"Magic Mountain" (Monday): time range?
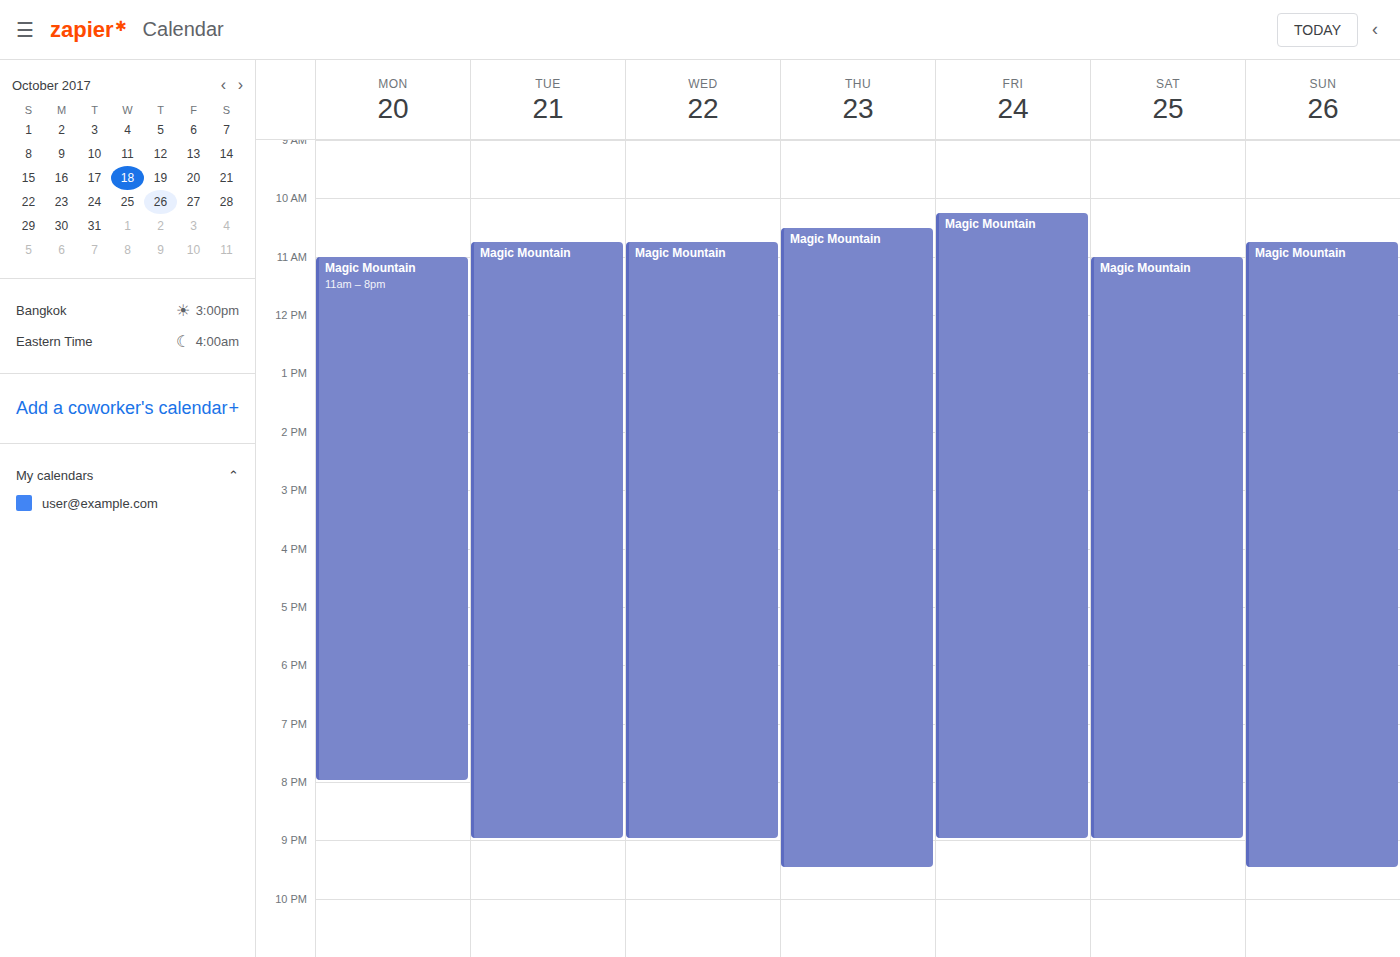
11:00 AM to 8:00 PM